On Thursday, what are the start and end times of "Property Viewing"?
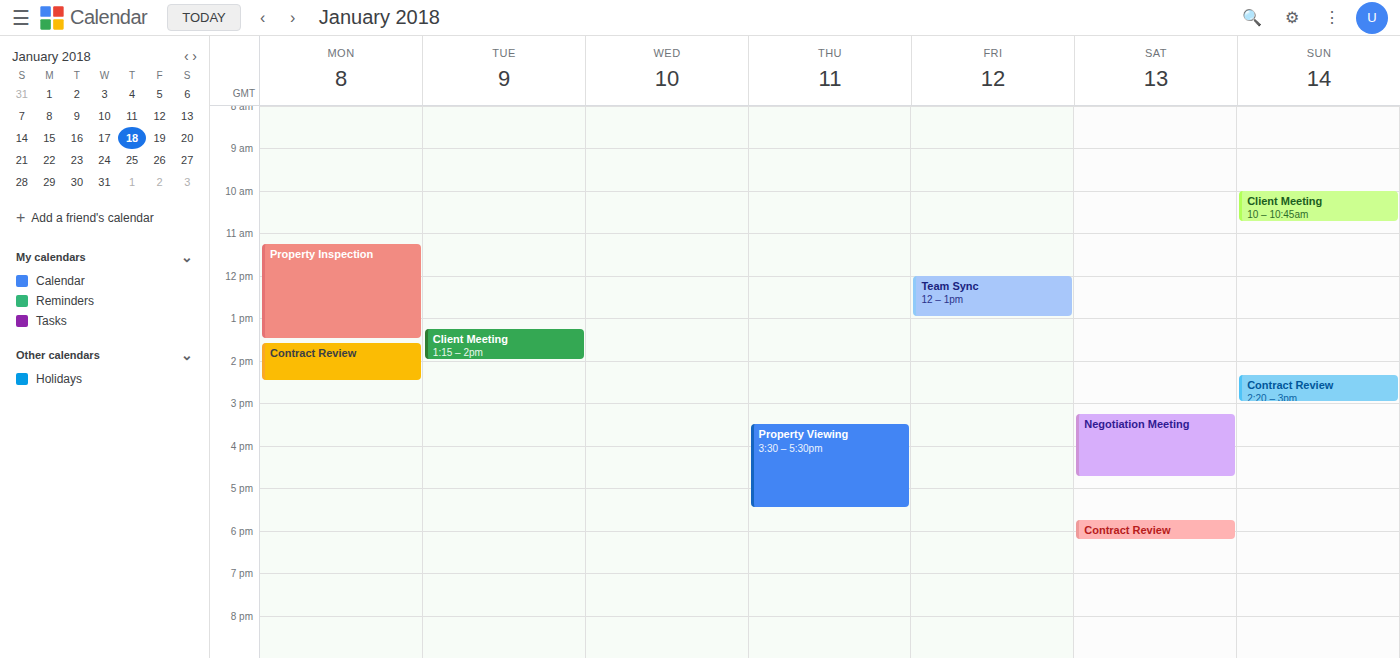
3:30 PM to 5:30 PM